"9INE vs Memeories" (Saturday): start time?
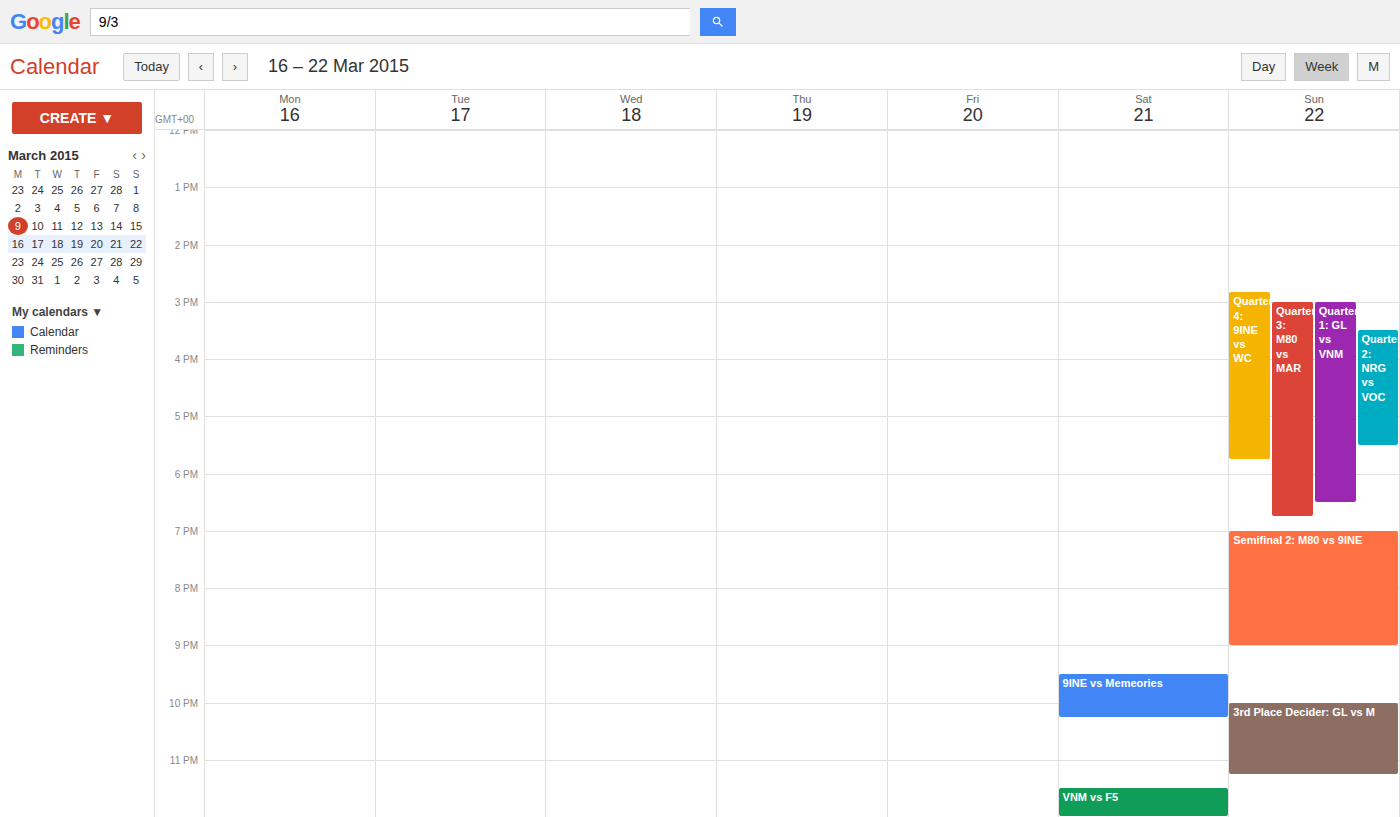
9:30 PM